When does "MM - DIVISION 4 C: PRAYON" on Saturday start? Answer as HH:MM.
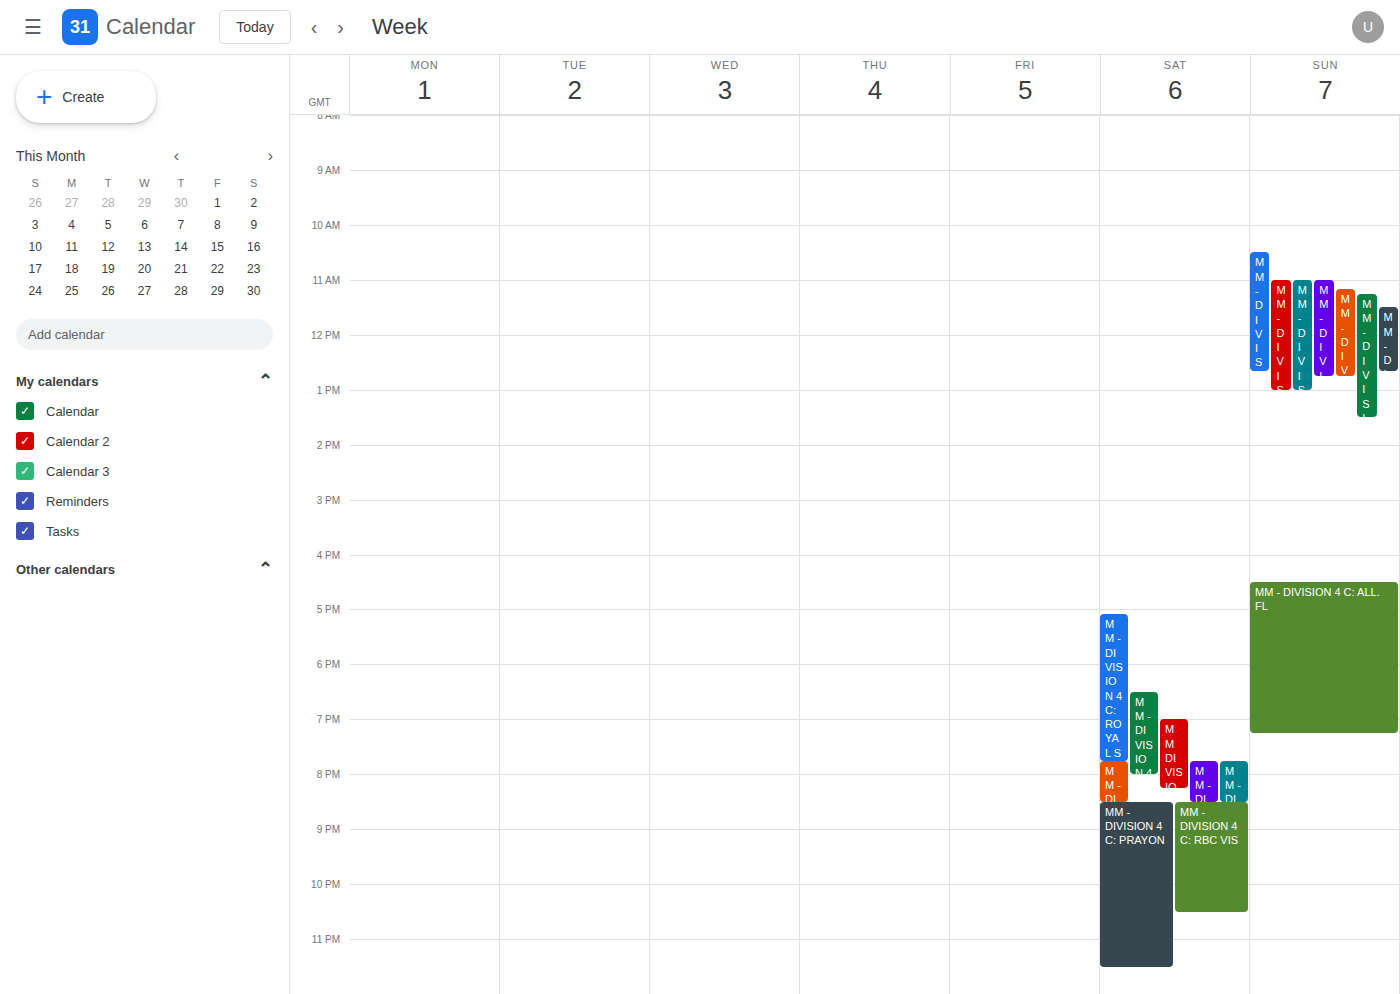
20:30